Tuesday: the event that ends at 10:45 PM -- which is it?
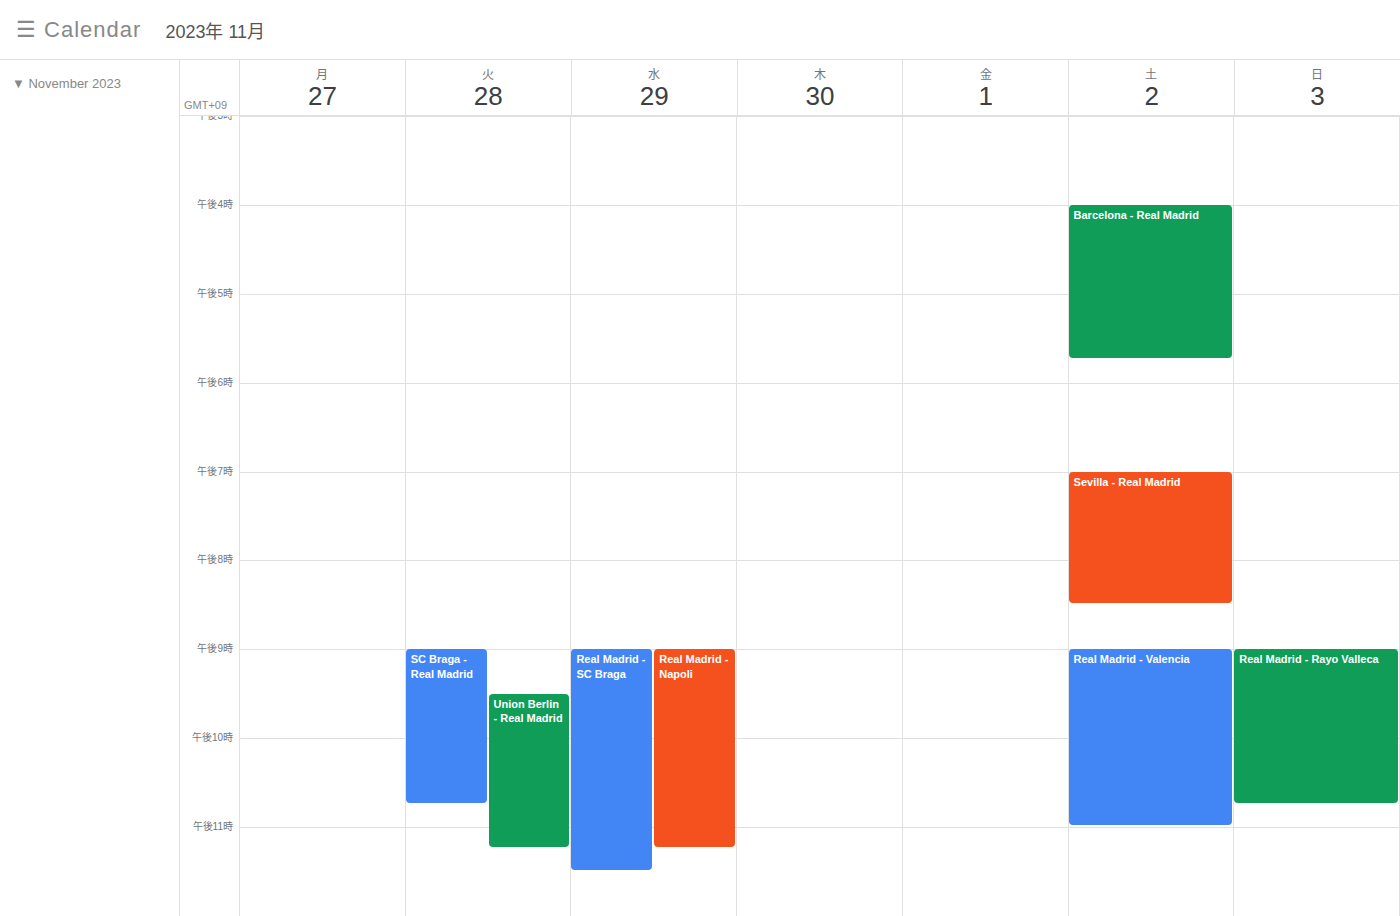
"SC Braga - Real Madrid"